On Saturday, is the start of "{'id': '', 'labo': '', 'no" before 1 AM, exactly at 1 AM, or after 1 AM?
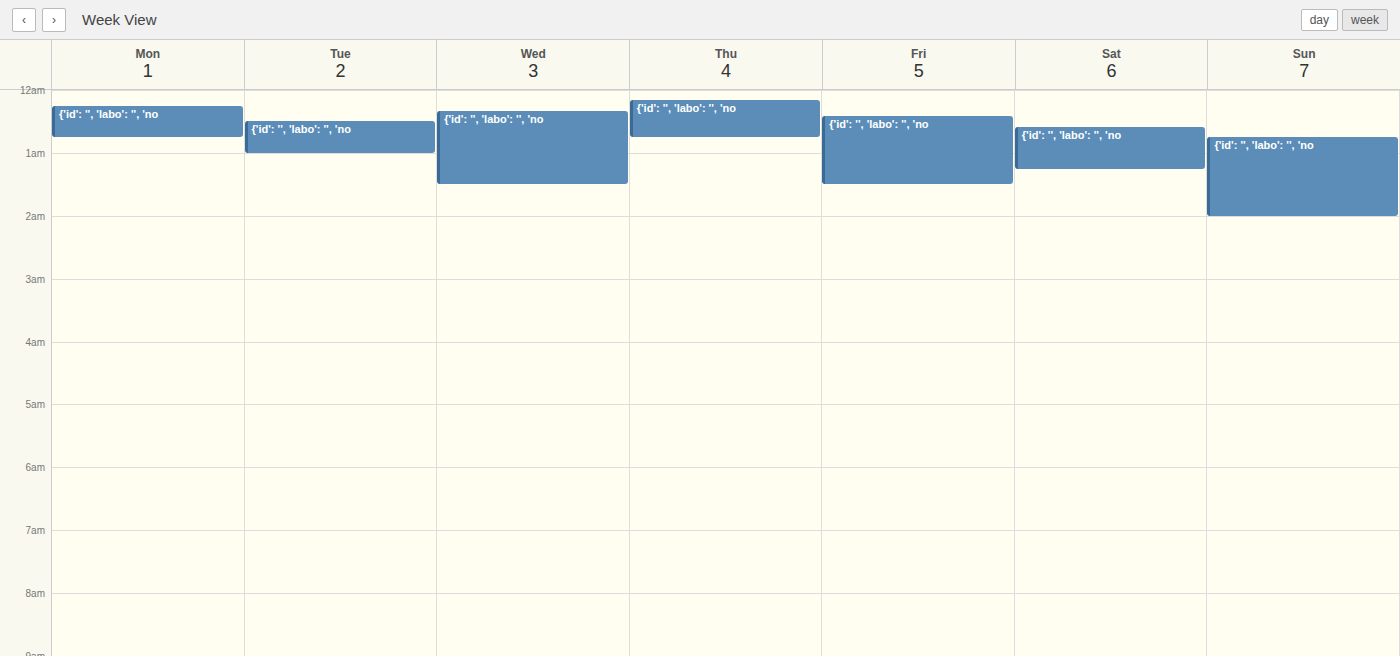
12:35 AM -- before 1 AM, 25 minutes above the 1 AM line.